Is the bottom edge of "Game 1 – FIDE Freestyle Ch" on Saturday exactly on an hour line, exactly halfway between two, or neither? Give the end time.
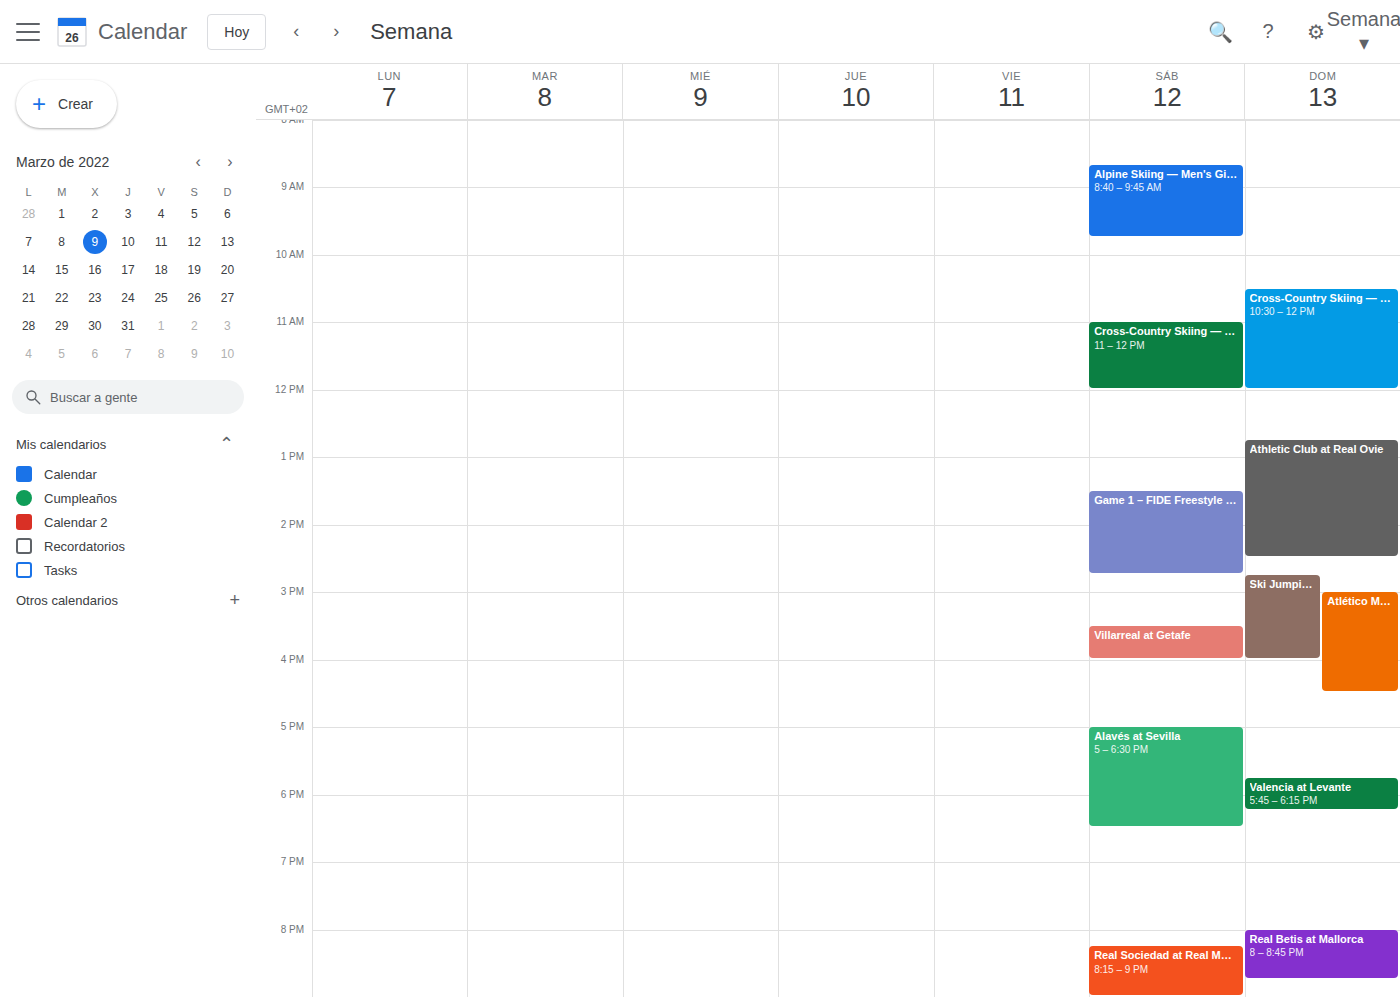
2:45 PM -- neither: three quarters of the way from the 2 PM line to the 3 PM line.